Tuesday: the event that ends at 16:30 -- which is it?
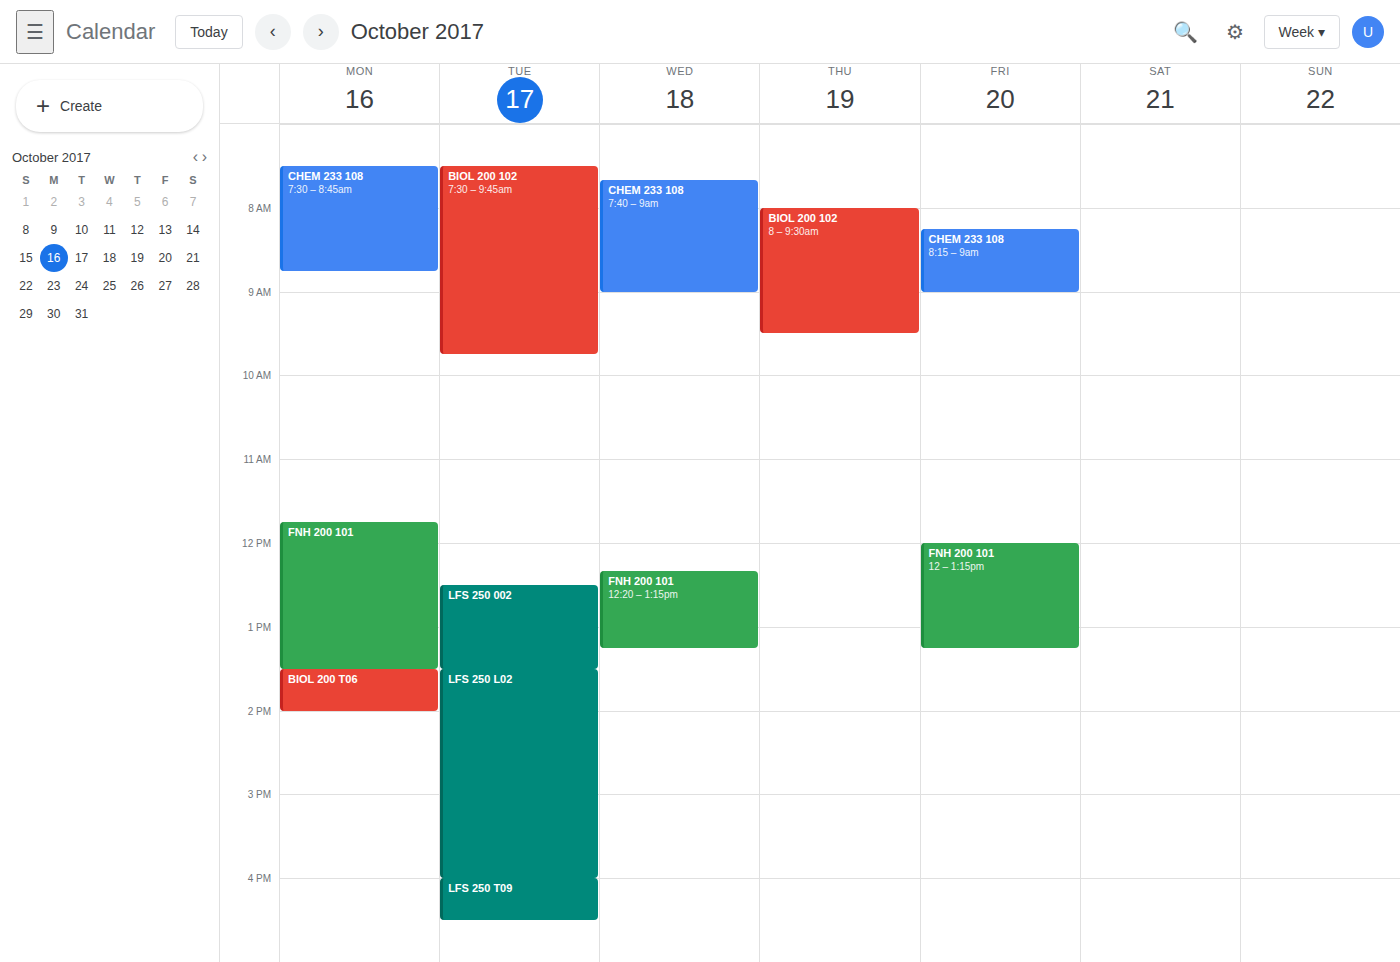
"LFS 250 T09"